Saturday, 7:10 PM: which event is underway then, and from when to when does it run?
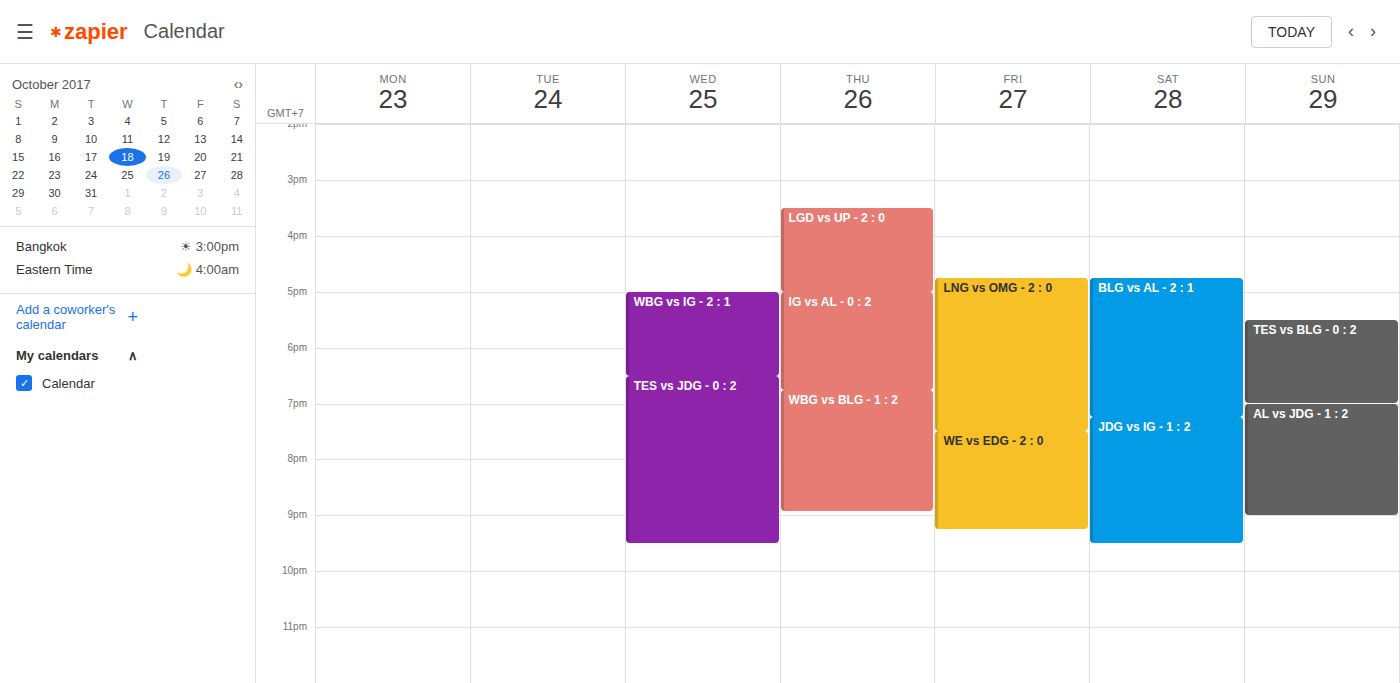
"BLG vs AL - 2 : 1", 4:45 PM to 7:15 PM